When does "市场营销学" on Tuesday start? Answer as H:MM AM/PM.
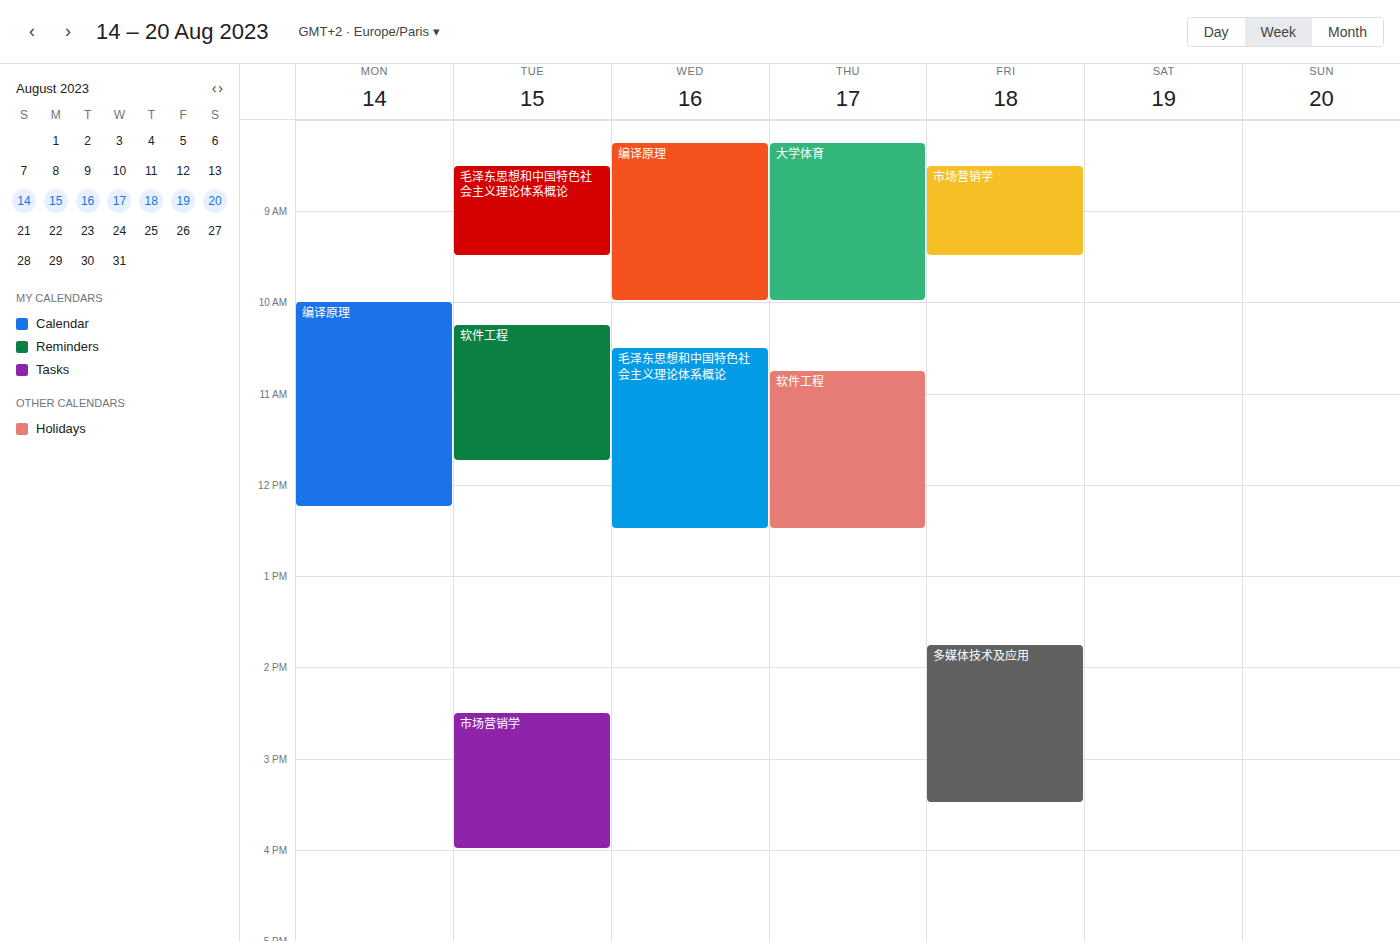
2:30 PM